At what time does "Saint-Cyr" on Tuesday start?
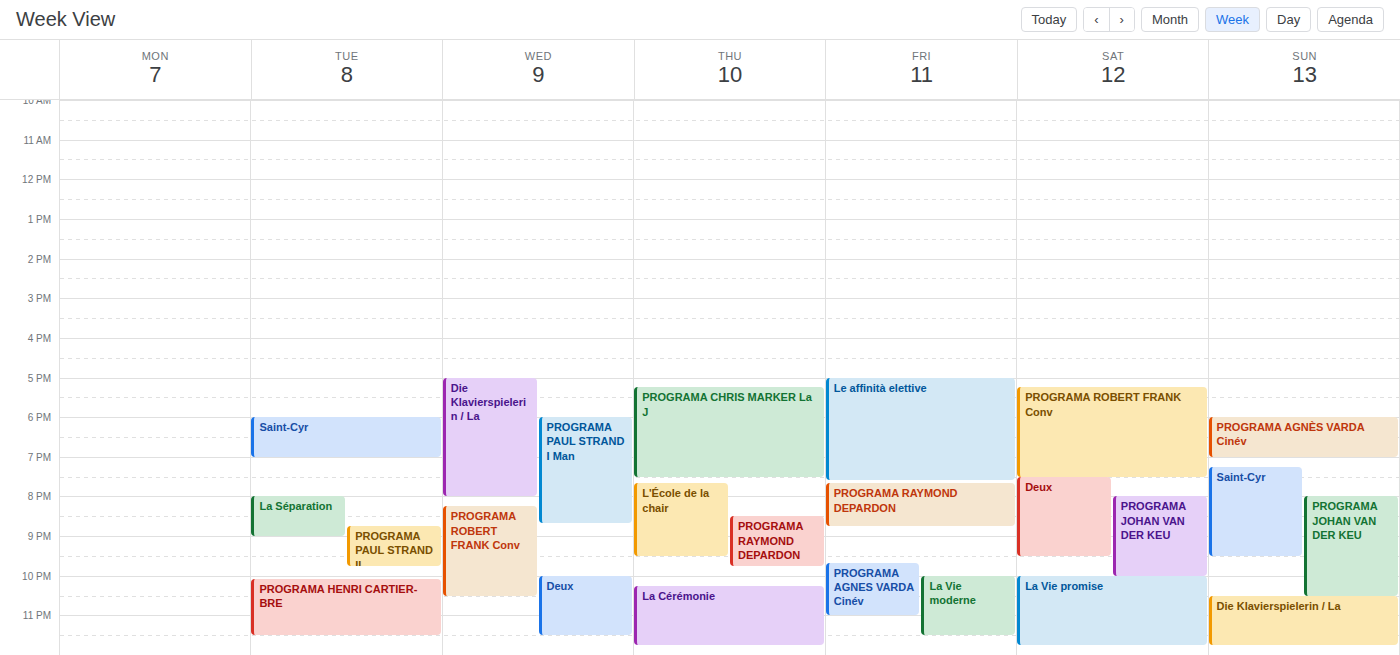
6:00 PM